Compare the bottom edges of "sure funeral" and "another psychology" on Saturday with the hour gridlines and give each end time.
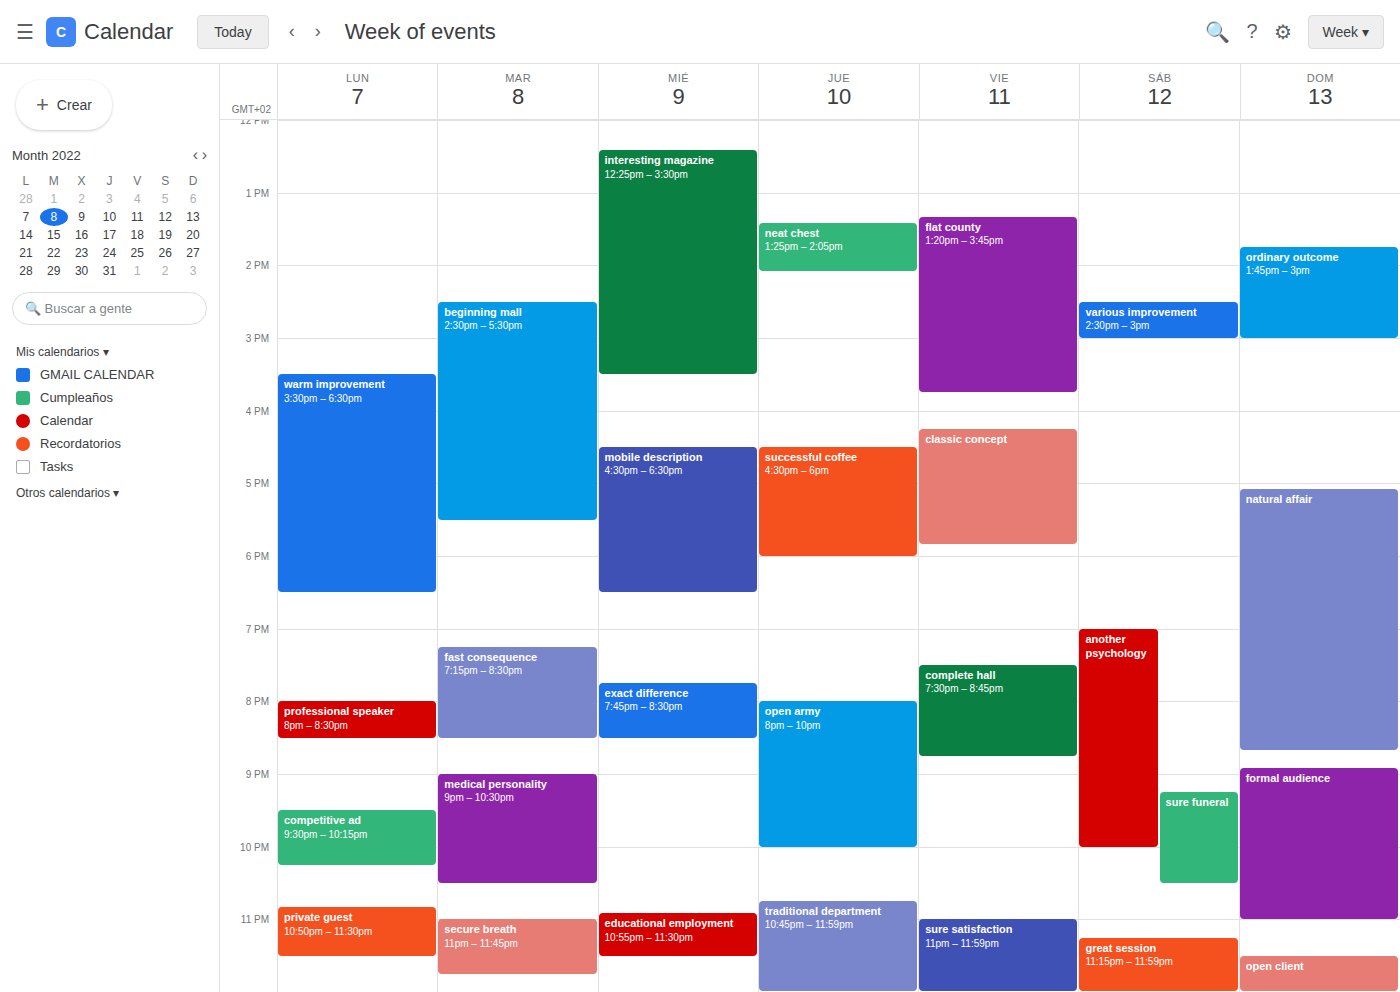
"sure funeral": 22:30, halfway between the 22:00 and 23:00 lines. "another psychology": 22:00, exactly on the 22:00 line.